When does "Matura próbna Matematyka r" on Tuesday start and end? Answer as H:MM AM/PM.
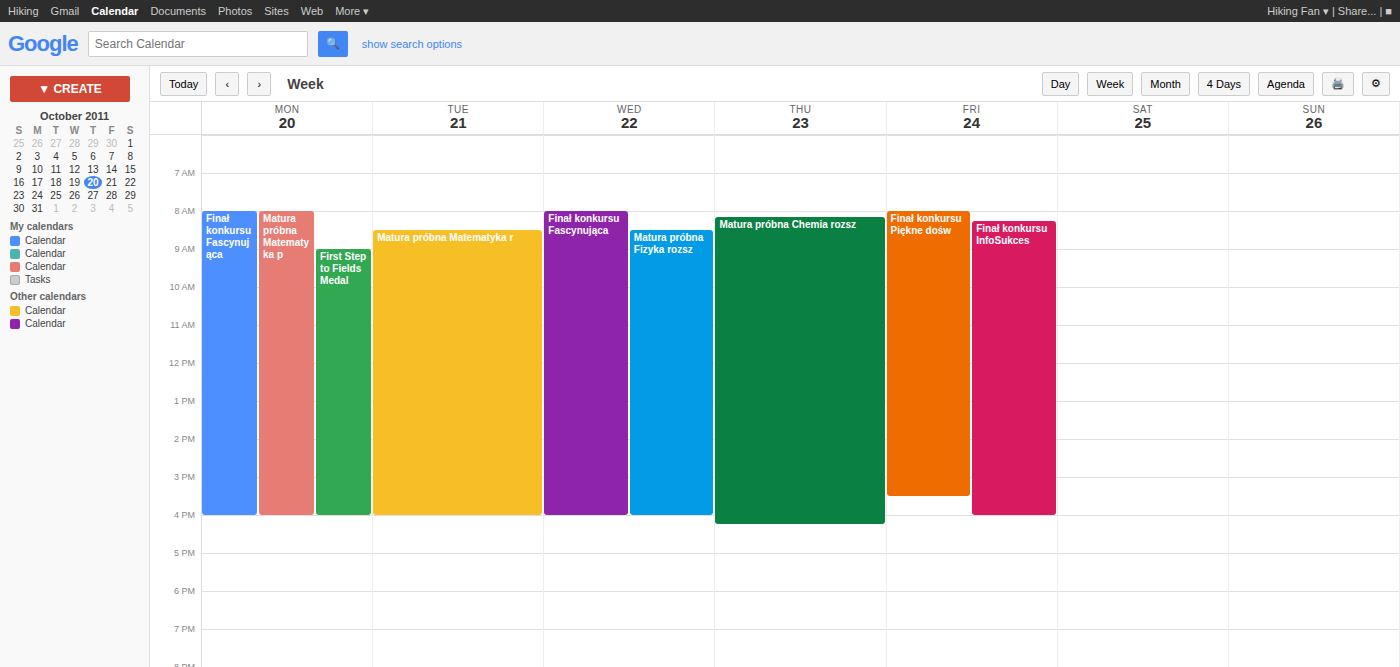
8:30 AM to 4:00 PM